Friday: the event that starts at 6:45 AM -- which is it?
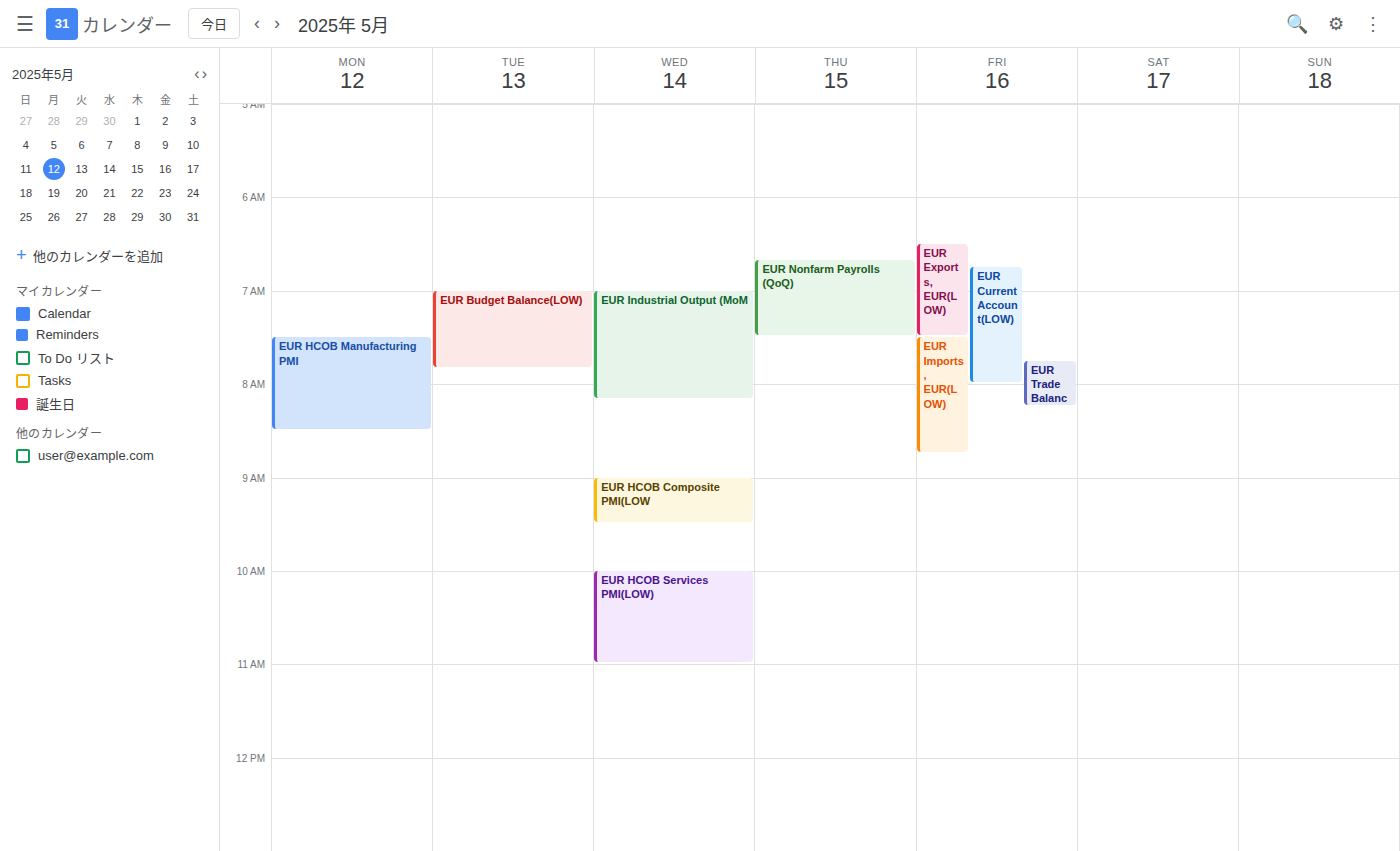
"EUR Current Account(LOW)"